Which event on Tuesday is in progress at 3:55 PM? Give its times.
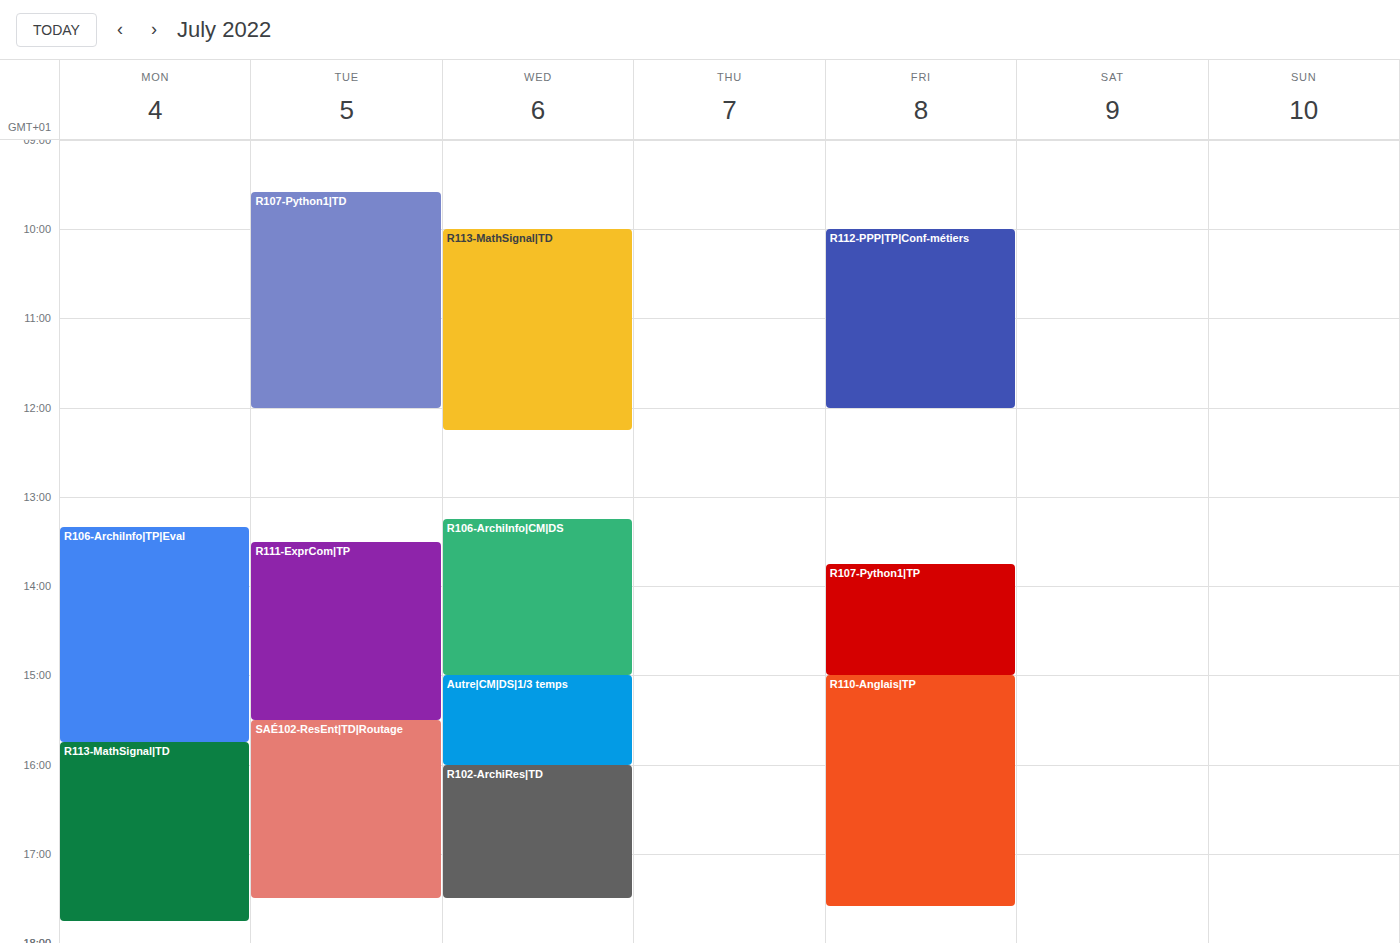
"SAÉ102-ResEnt|TD|Routage", 3:30 PM to 5:30 PM